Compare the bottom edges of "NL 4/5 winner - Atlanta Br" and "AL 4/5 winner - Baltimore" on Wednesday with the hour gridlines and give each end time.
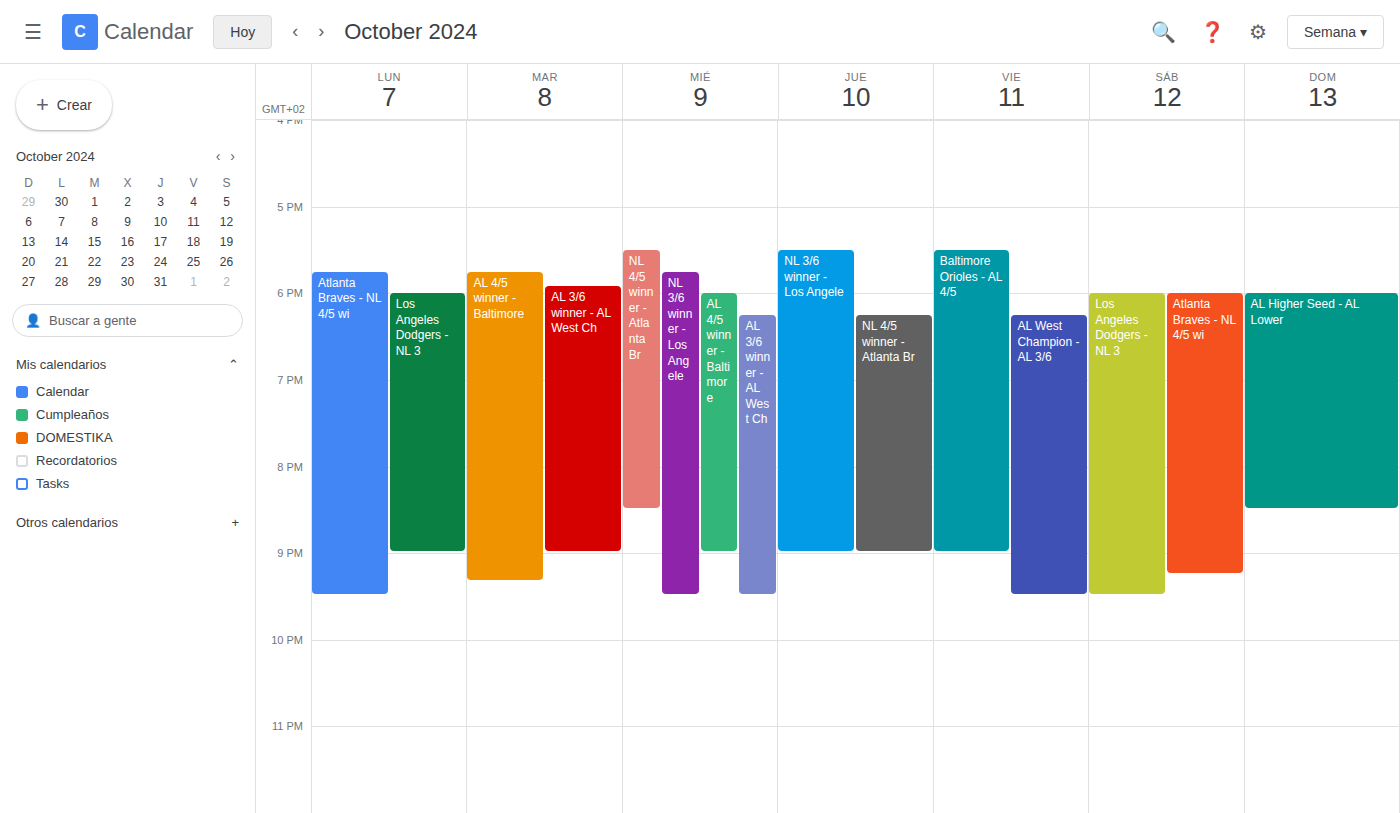
"NL 4/5 winner - Atlanta Br": 8:30 PM, halfway between the 8 PM and 9 PM lines. "AL 4/5 winner - Baltimore": 9:00 PM, exactly on the 9 PM line.